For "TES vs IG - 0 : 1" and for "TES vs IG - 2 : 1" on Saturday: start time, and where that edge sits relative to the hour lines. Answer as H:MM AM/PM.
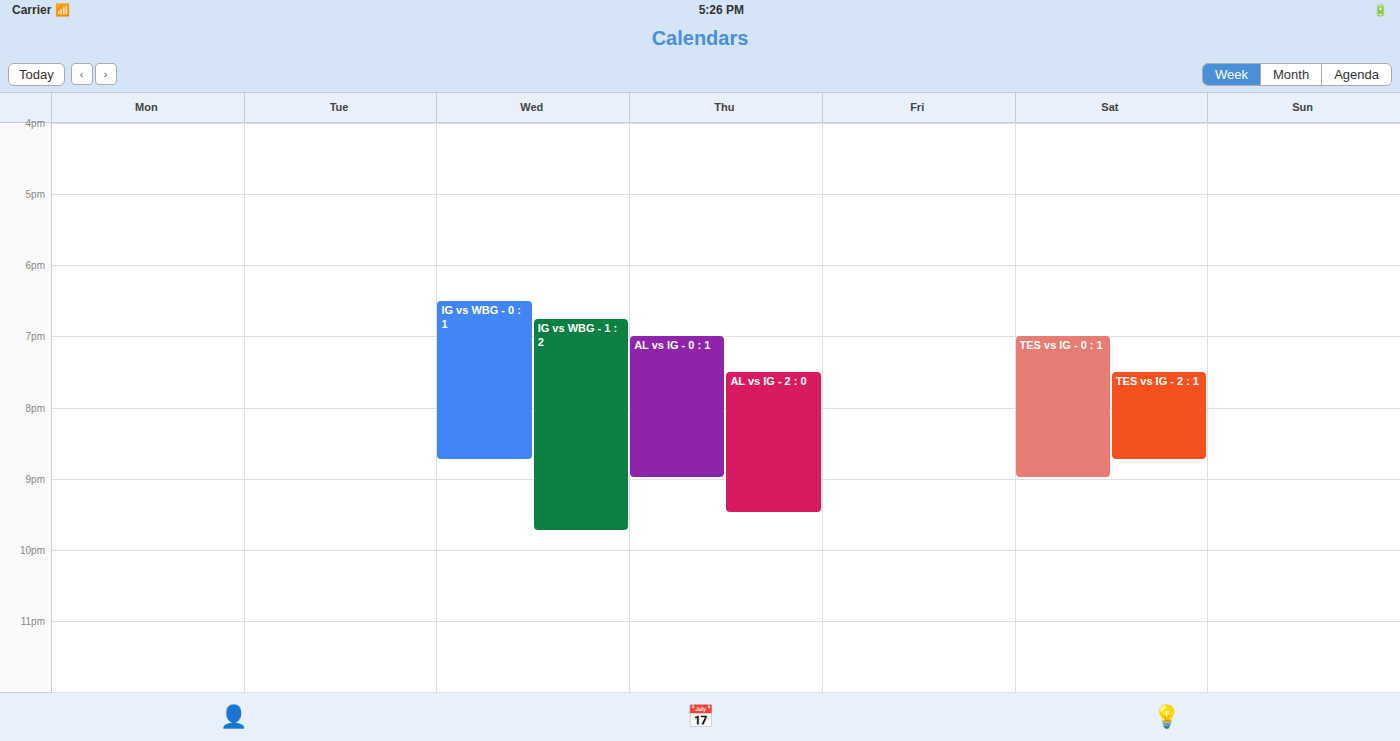
"TES vs IG - 0 : 1": 7:00 PM, exactly on the 7 PM line. "TES vs IG - 2 : 1": 7:30 PM, halfway between the 7 PM and 8 PM lines.